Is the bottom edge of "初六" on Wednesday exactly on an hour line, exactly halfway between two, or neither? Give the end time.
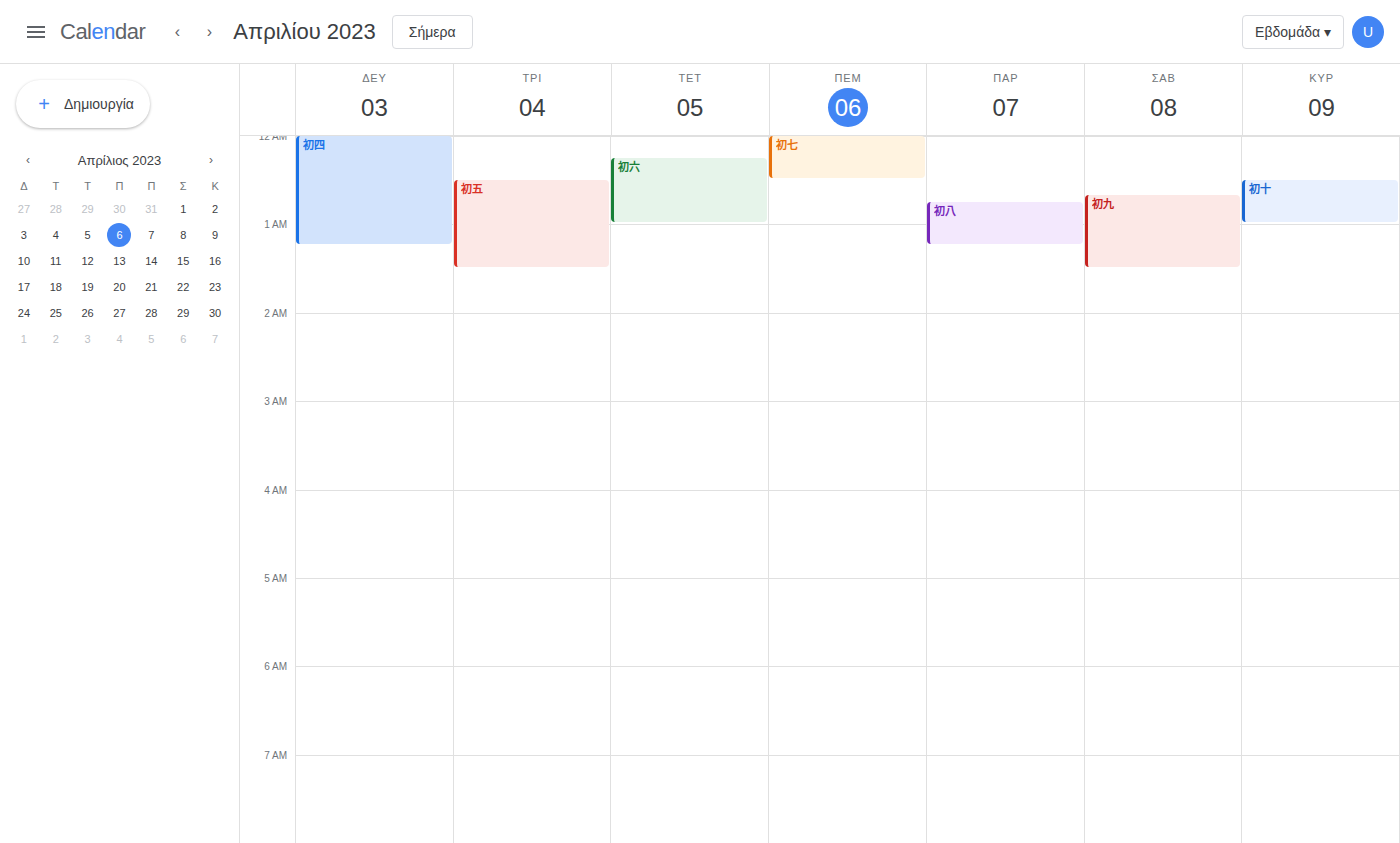
1:00 AM -- exactly on the 1 AM line.